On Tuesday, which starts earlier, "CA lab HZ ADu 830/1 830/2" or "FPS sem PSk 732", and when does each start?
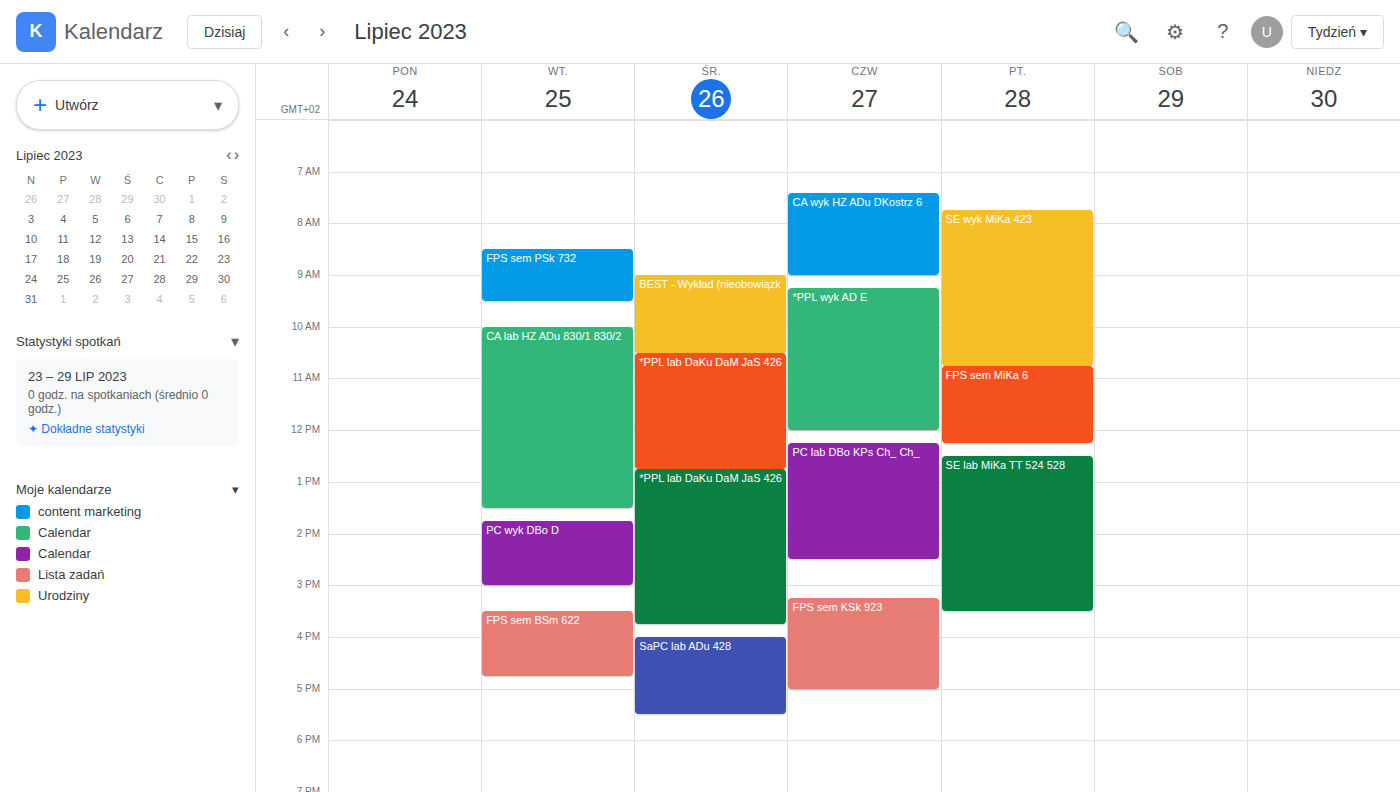
"FPS sem PSk 732" 8:30 AM; "CA lab HZ ADu 830/1 830/2" 10:00 AM.